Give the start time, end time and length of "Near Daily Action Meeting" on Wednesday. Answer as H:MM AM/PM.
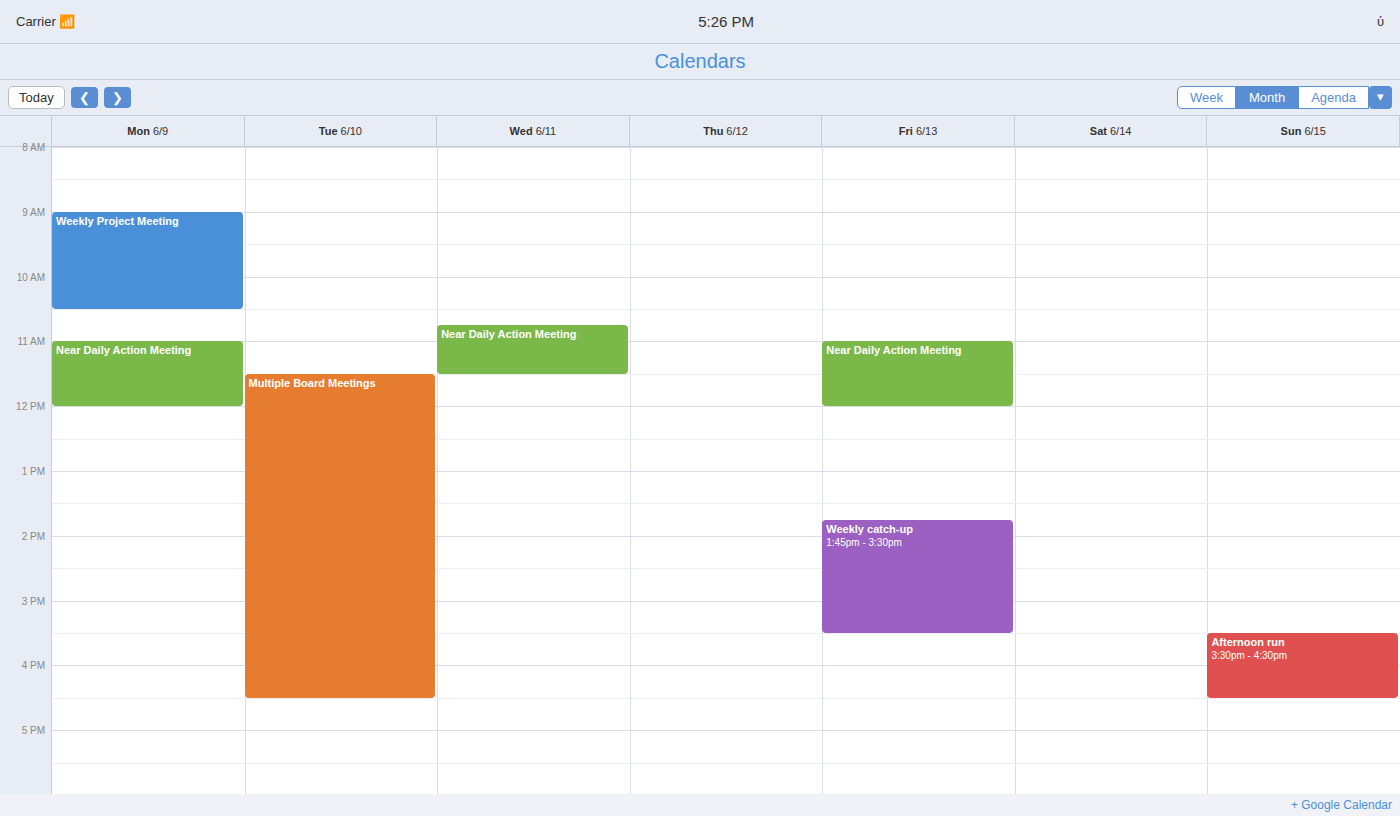
10:45 AM to 11:30 AM, 45 minutes